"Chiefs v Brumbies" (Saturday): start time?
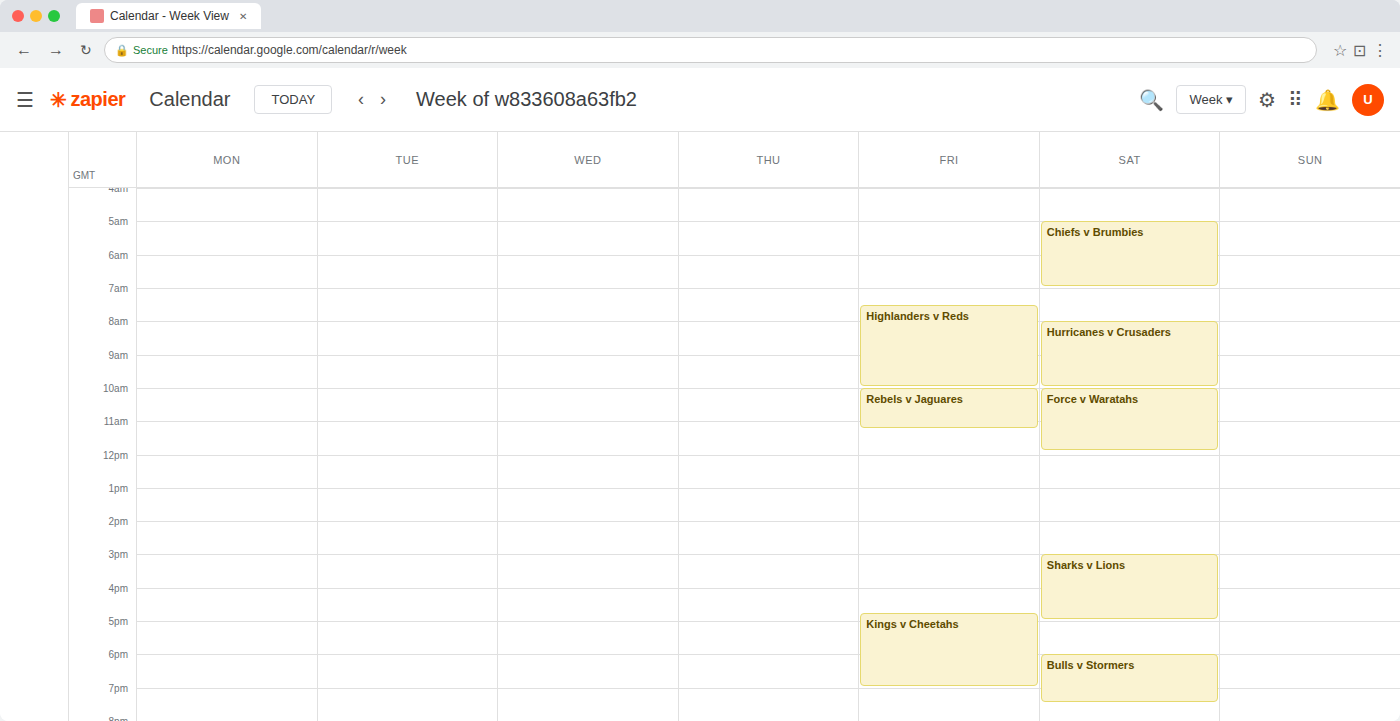
5:00 AM